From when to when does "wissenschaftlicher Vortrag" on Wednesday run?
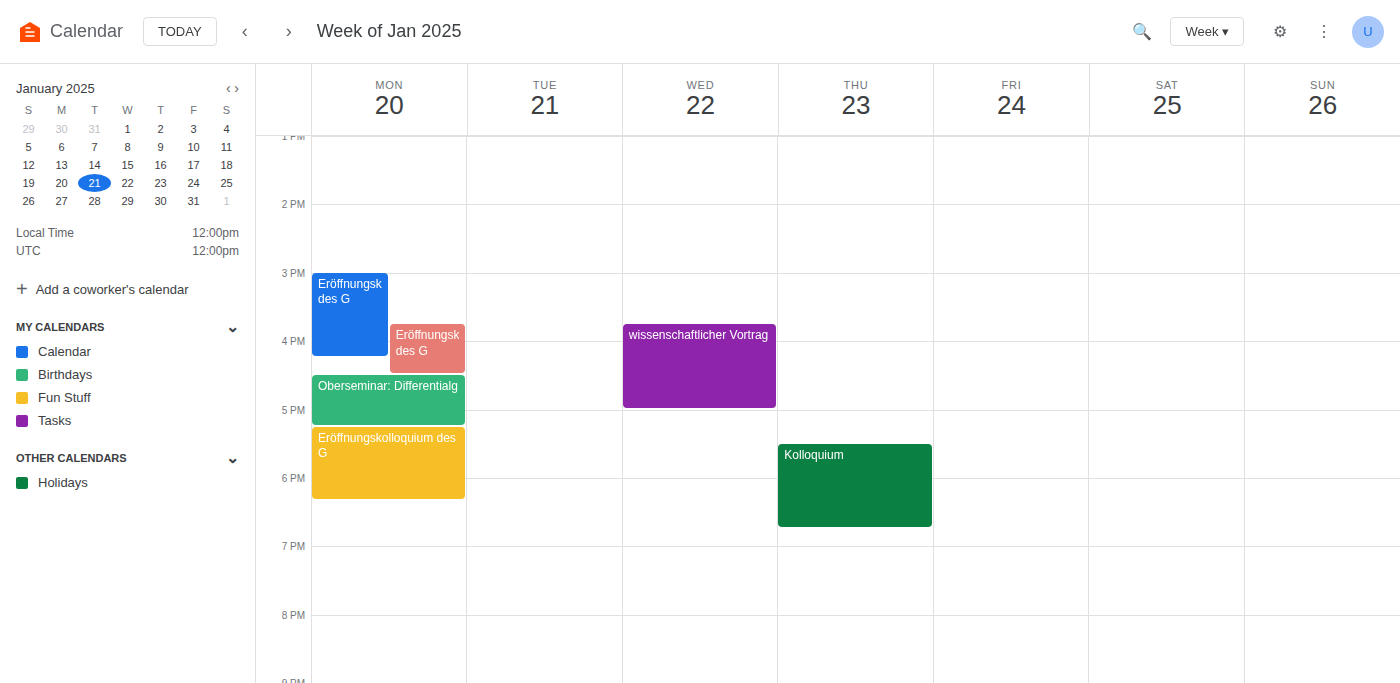
3:45 PM to 5:00 PM